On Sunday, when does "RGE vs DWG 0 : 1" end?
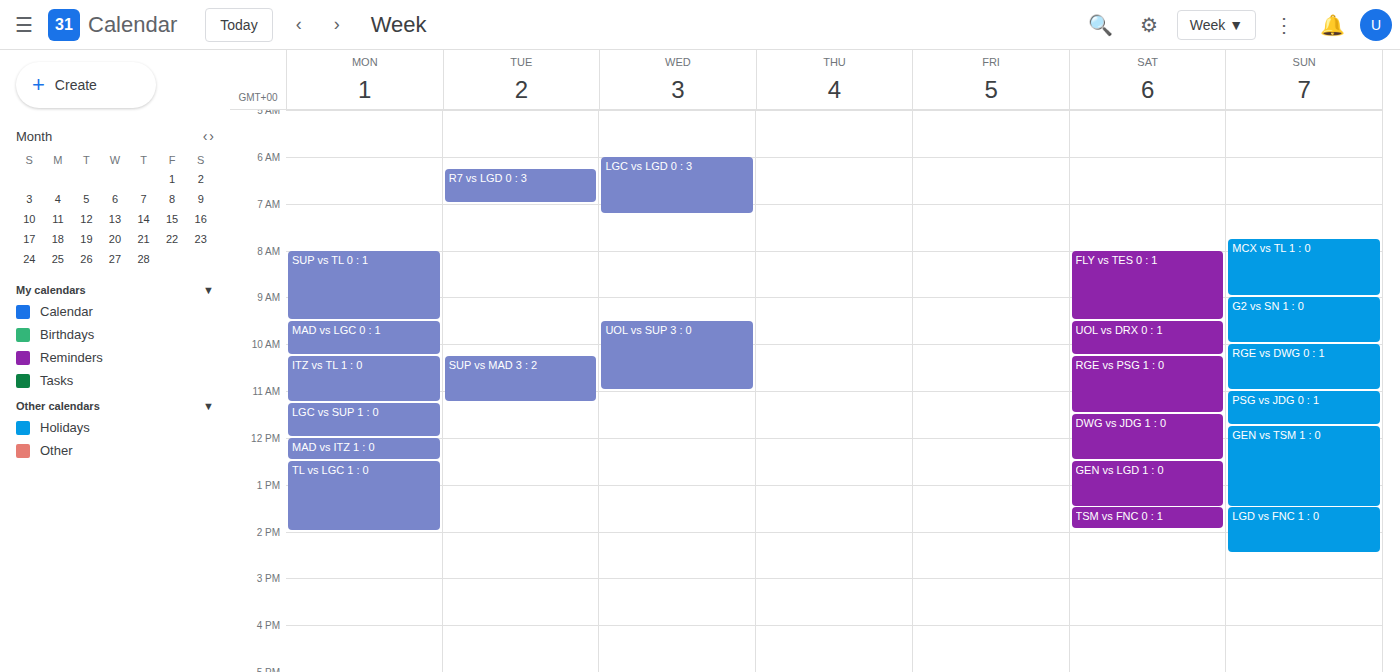
11:00 AM